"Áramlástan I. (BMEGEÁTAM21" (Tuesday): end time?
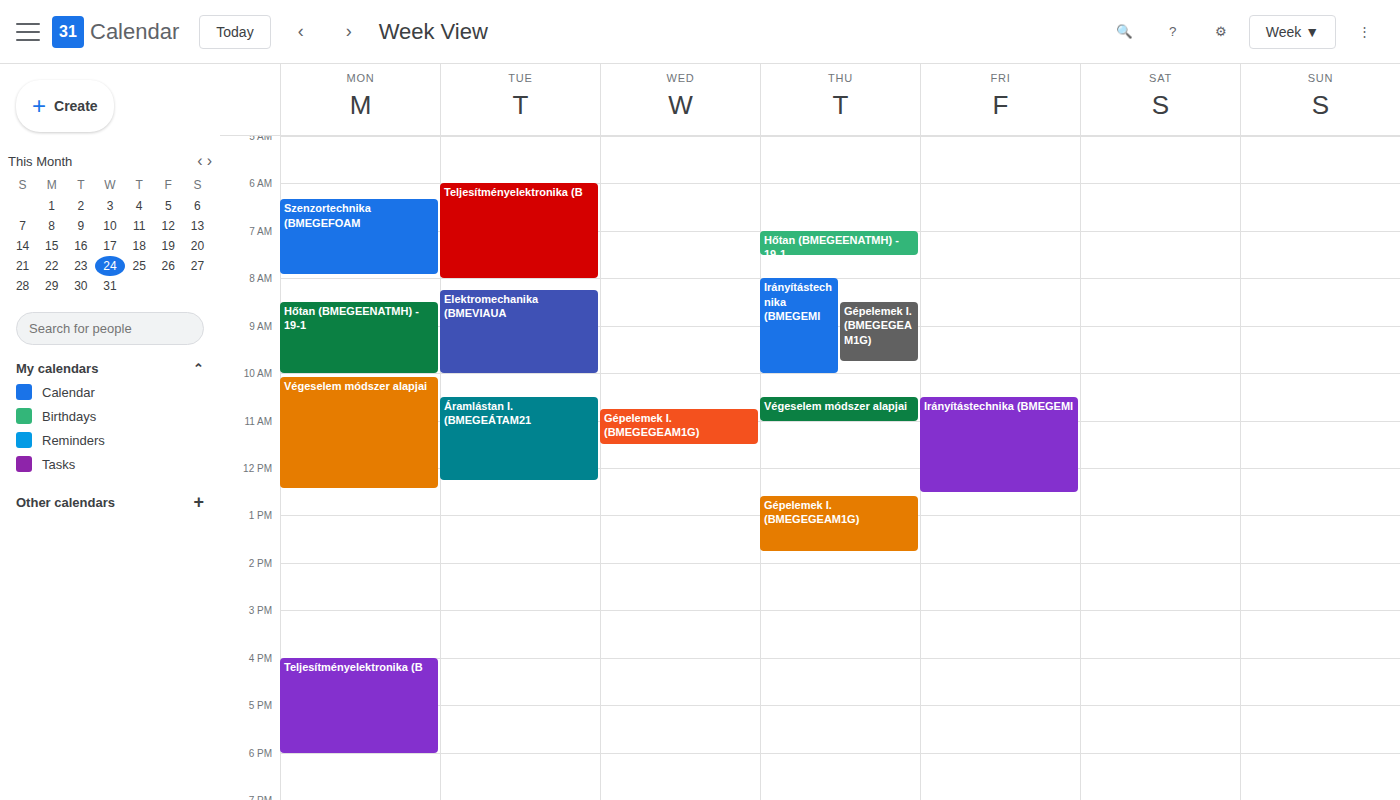
12:15 PM